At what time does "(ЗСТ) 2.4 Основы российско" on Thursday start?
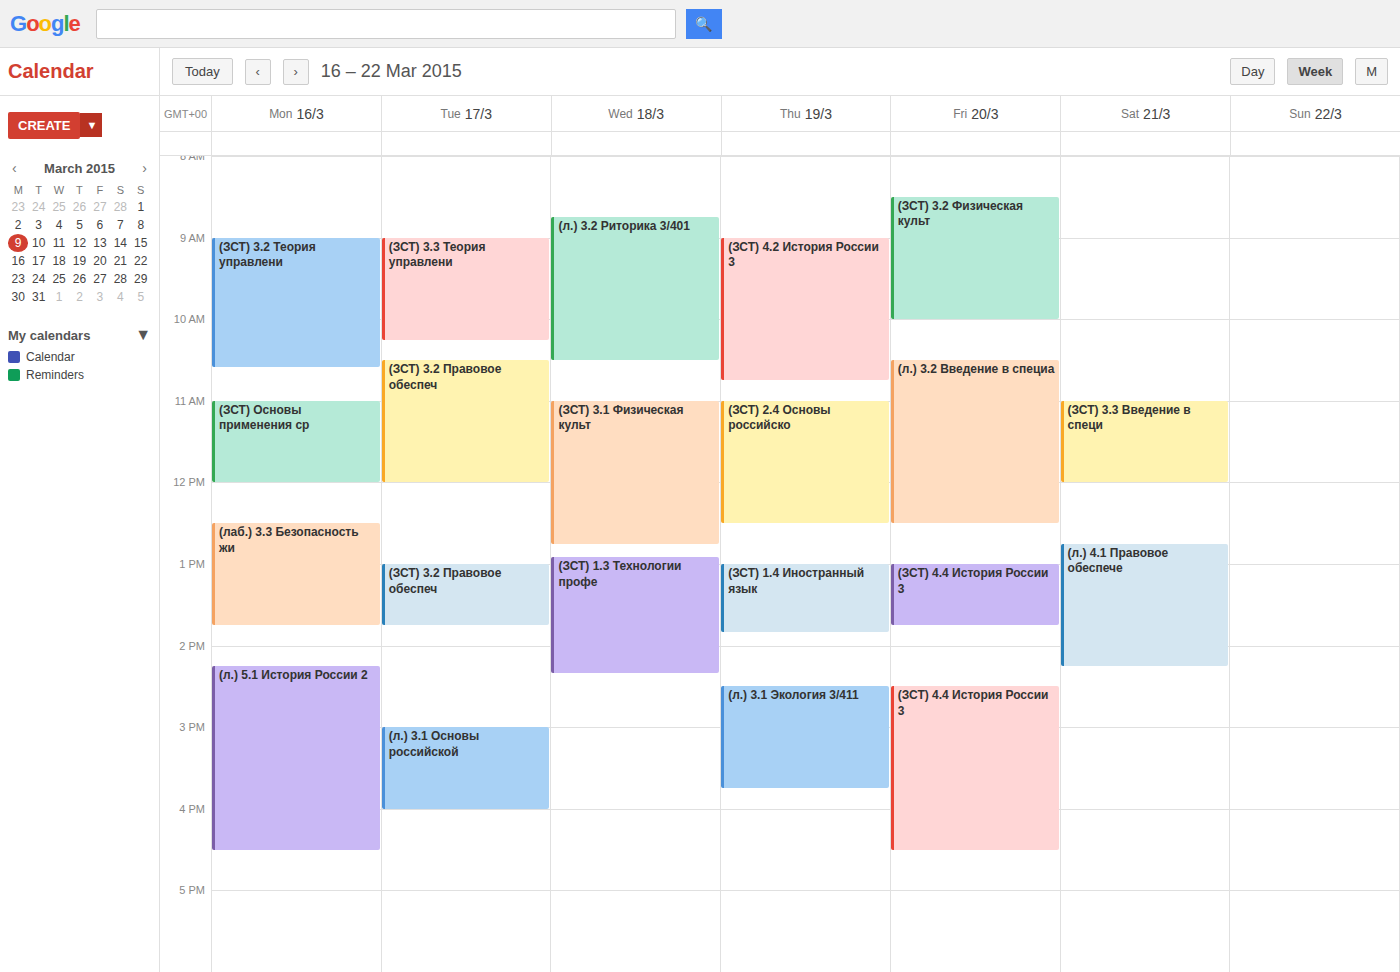
11:00 AM